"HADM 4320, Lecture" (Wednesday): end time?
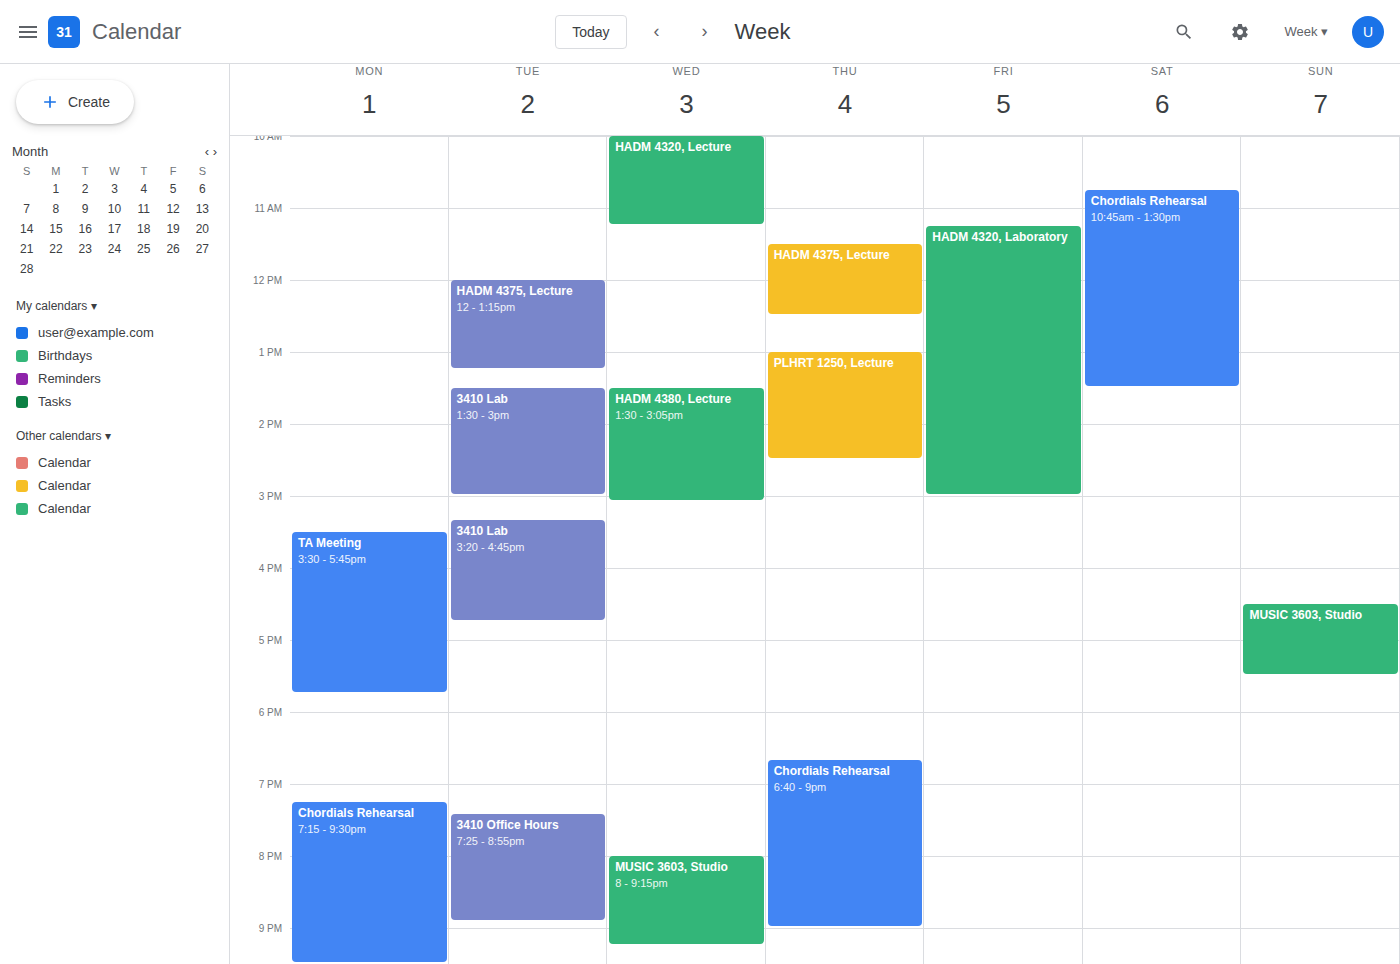
11:15 AM